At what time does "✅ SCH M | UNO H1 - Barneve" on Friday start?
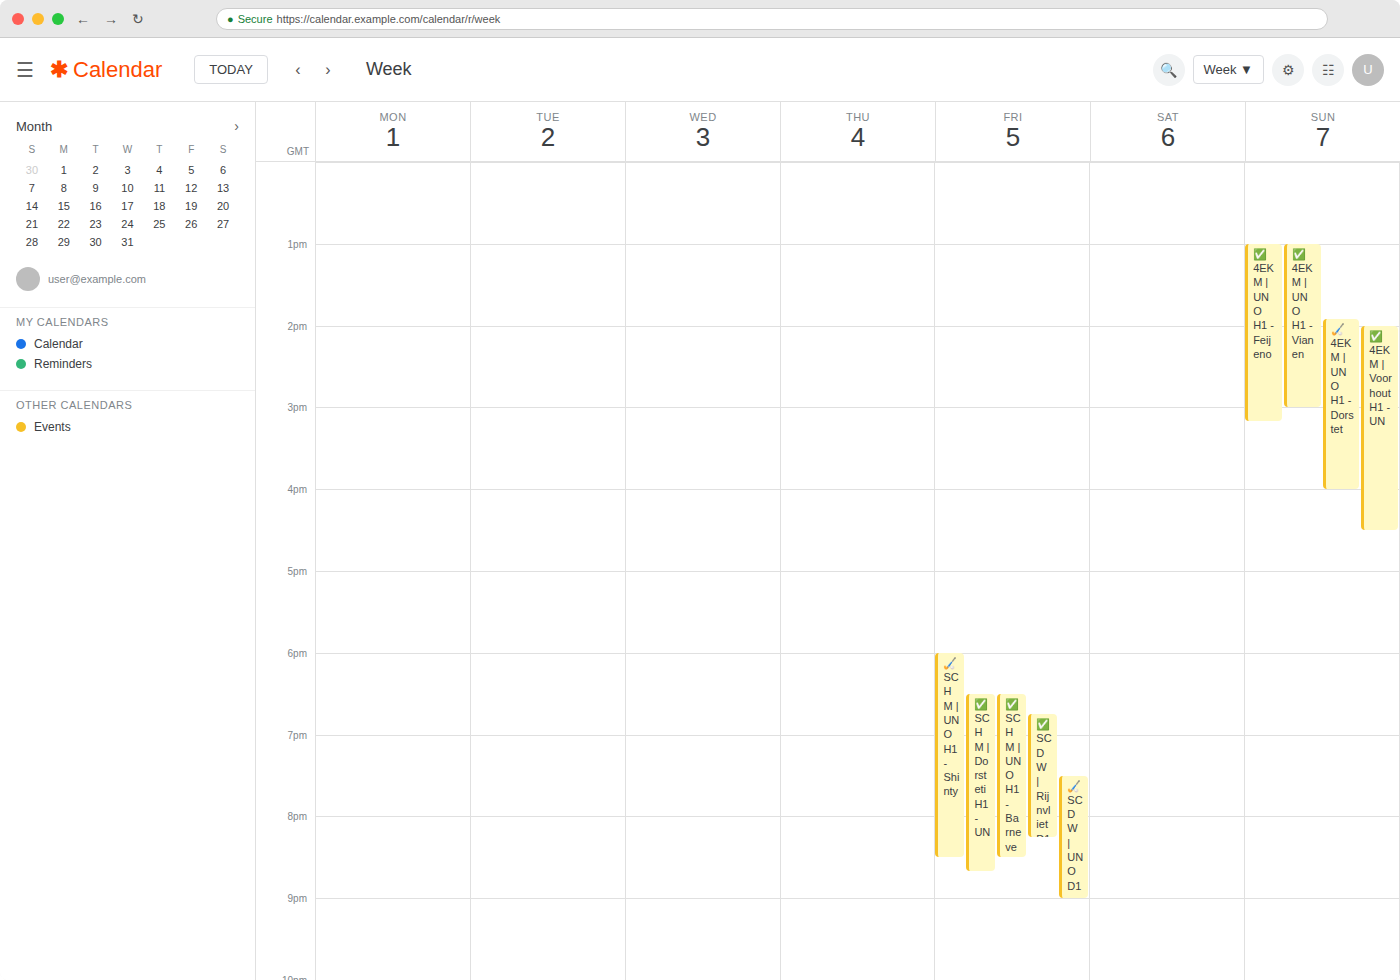
6:30 PM